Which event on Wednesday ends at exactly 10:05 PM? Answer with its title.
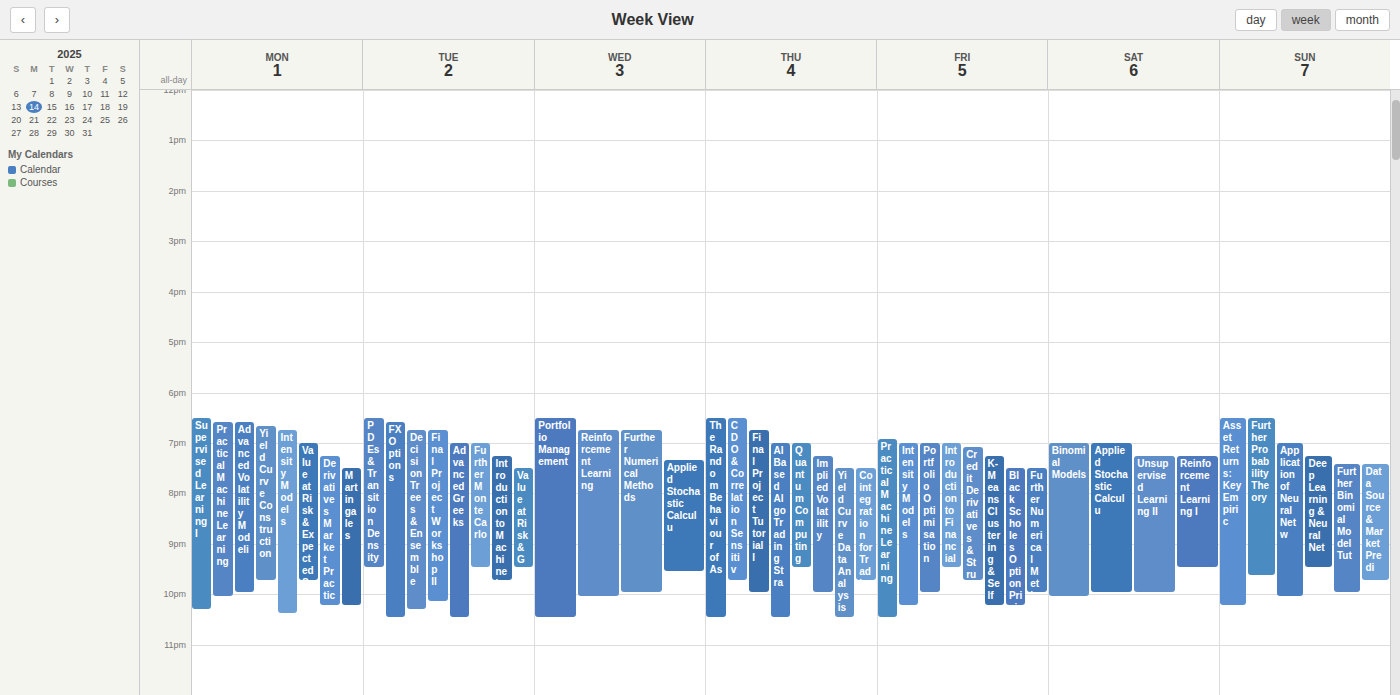
"Reinforcement Learning"